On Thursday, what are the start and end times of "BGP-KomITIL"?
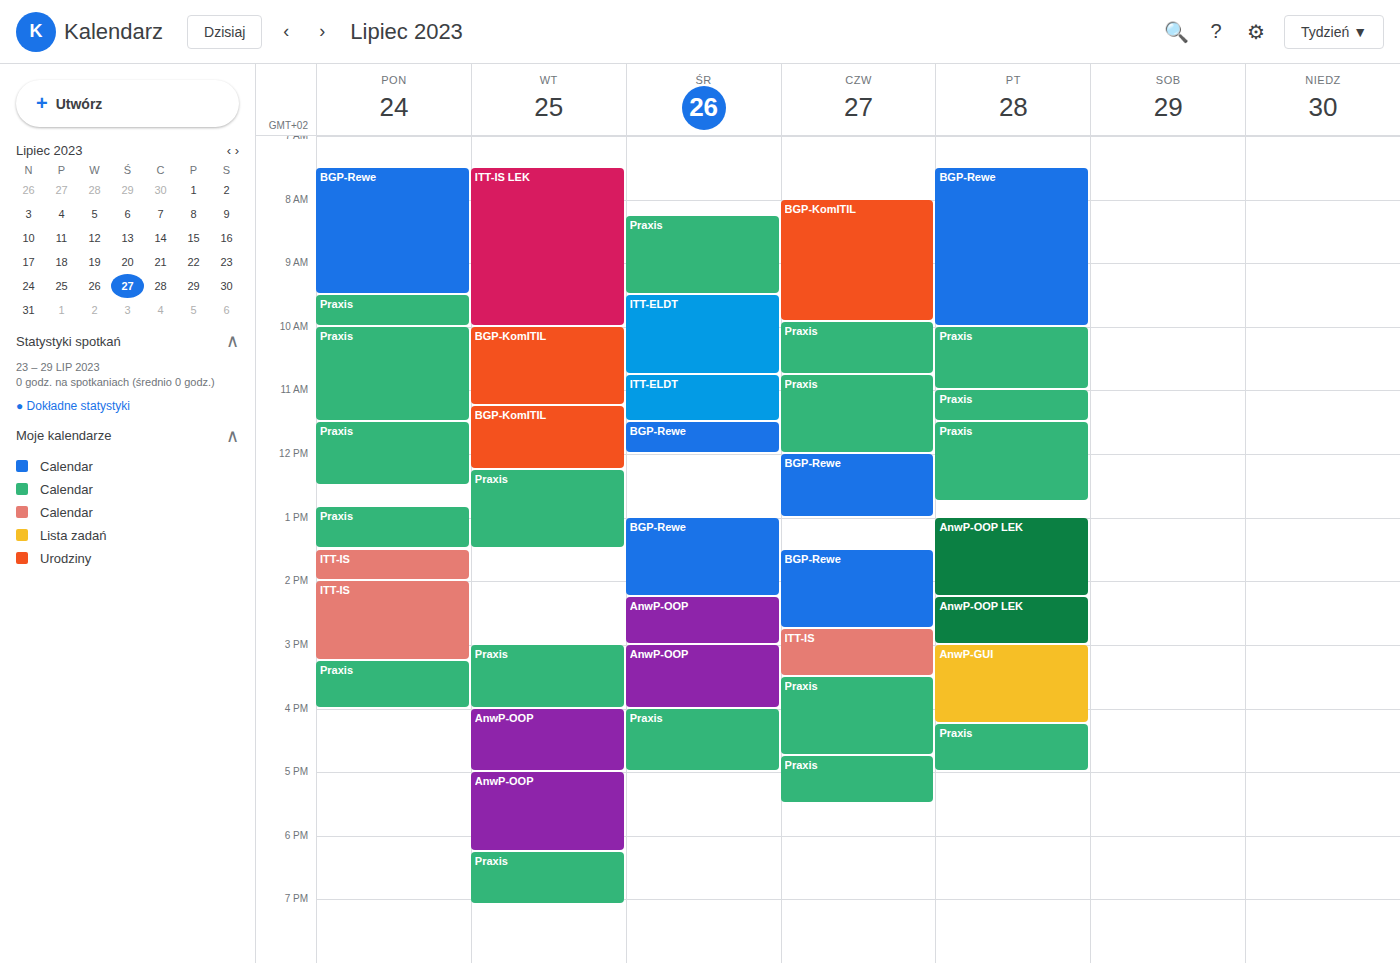
8:00 AM to 9:55 AM